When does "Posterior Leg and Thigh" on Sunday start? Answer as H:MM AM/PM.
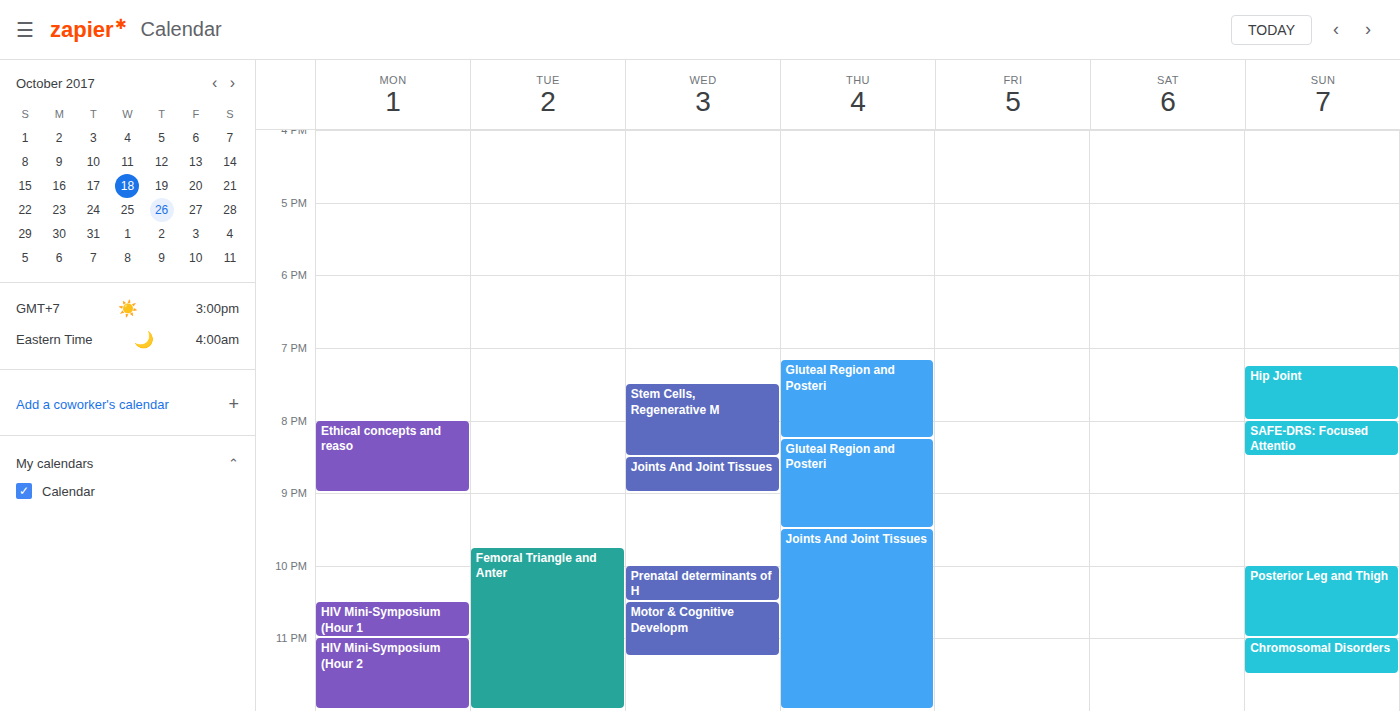
10:00 PM